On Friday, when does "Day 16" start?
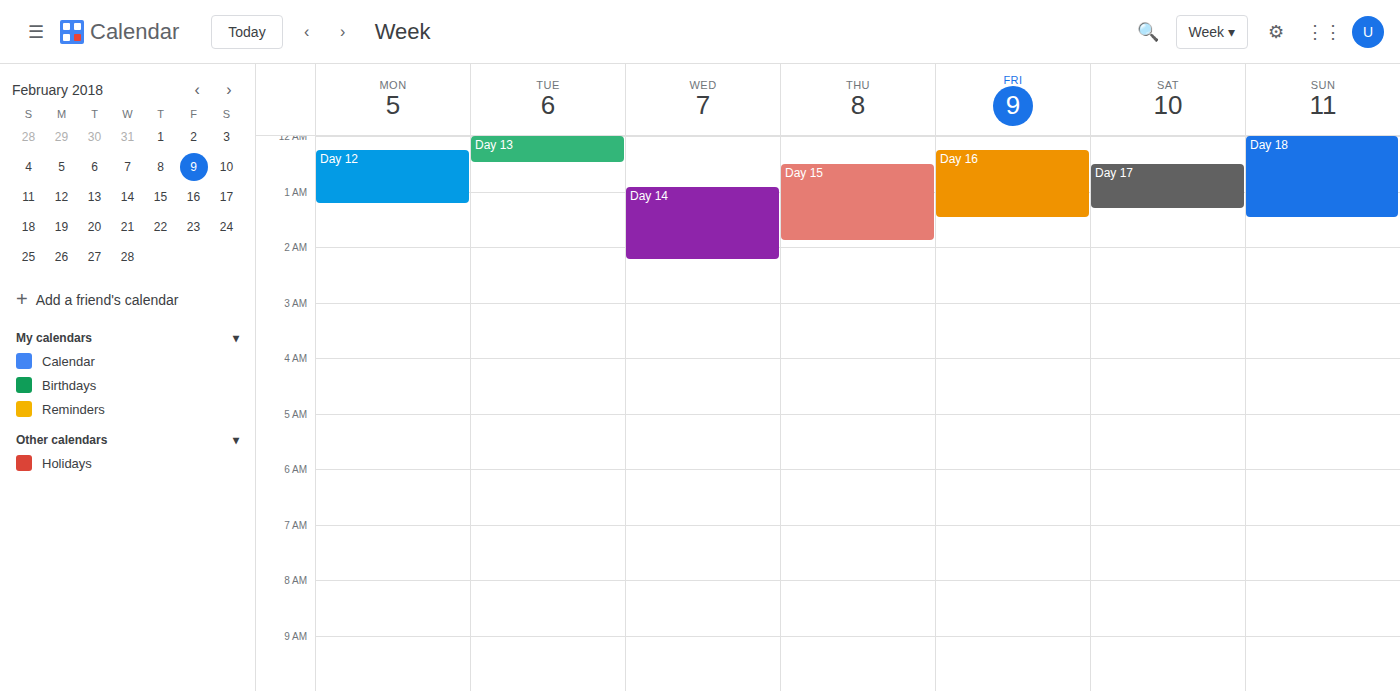
12:15 AM